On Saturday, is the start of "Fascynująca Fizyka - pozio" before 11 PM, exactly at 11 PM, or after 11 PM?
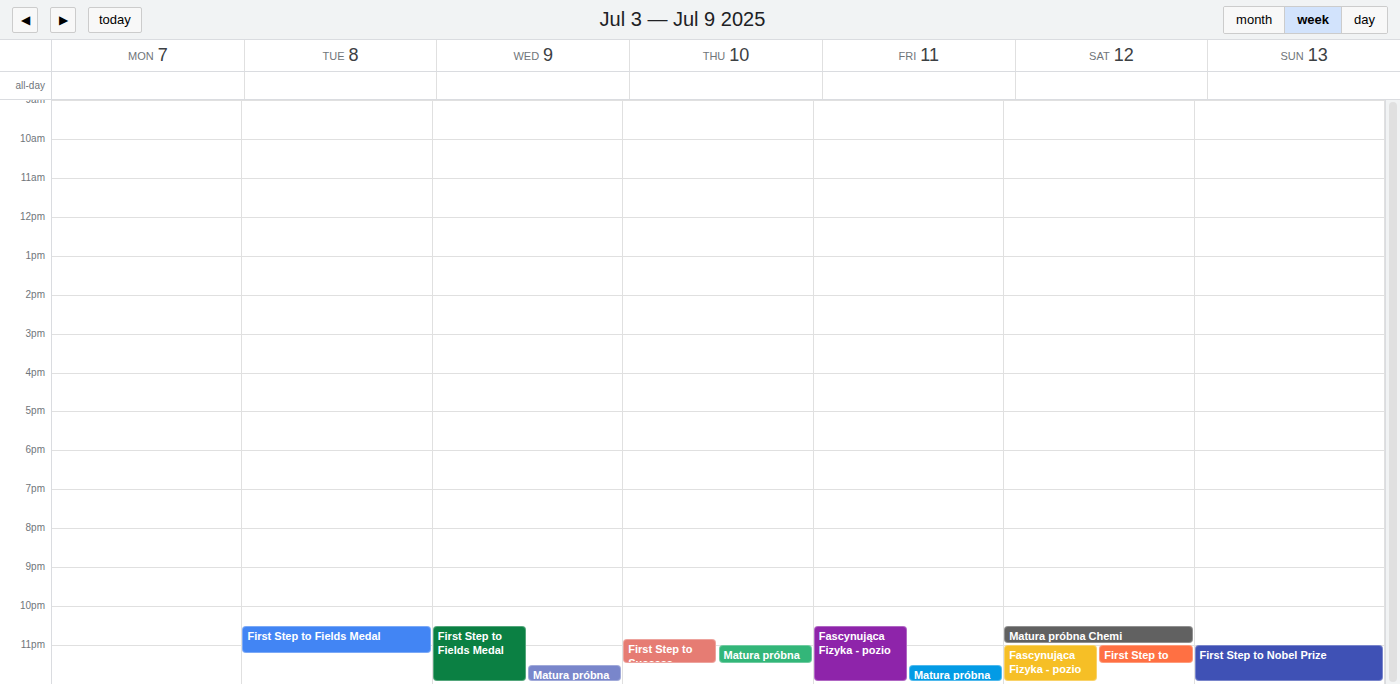
11:00 PM -- exactly at 11 PM, on the 11 PM line.